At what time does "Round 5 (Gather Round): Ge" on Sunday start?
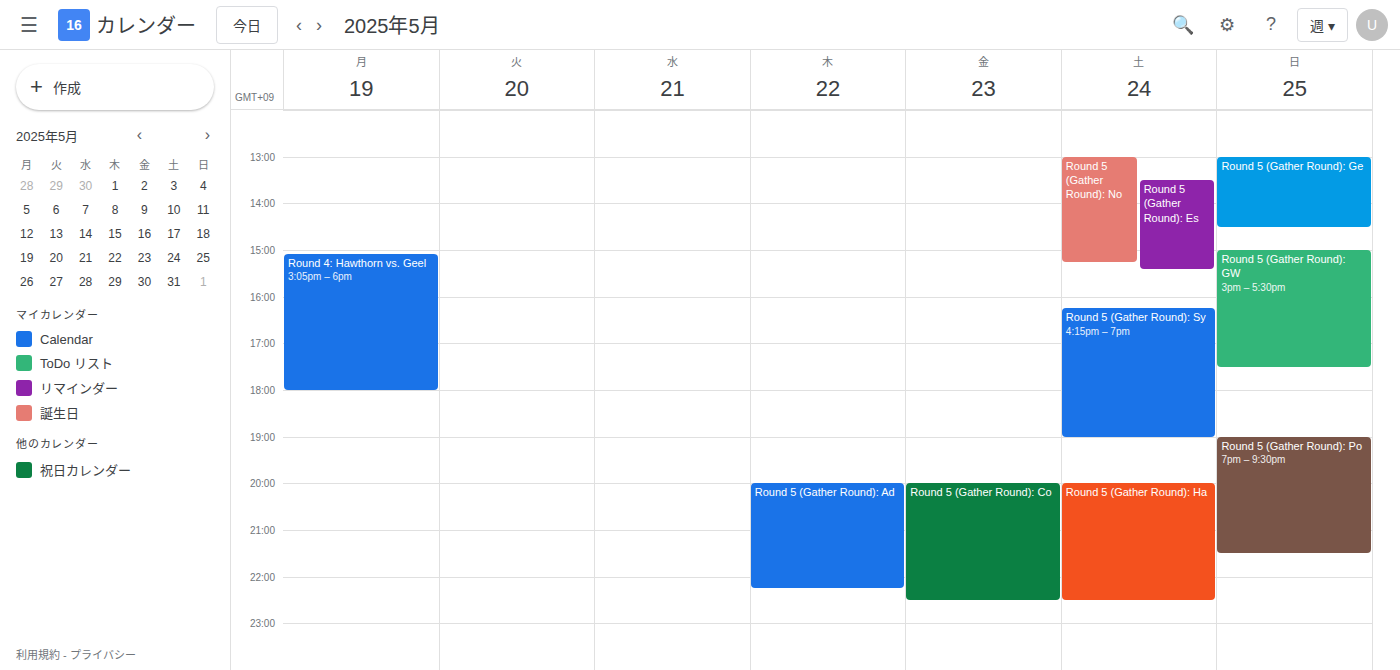
1:00 PM